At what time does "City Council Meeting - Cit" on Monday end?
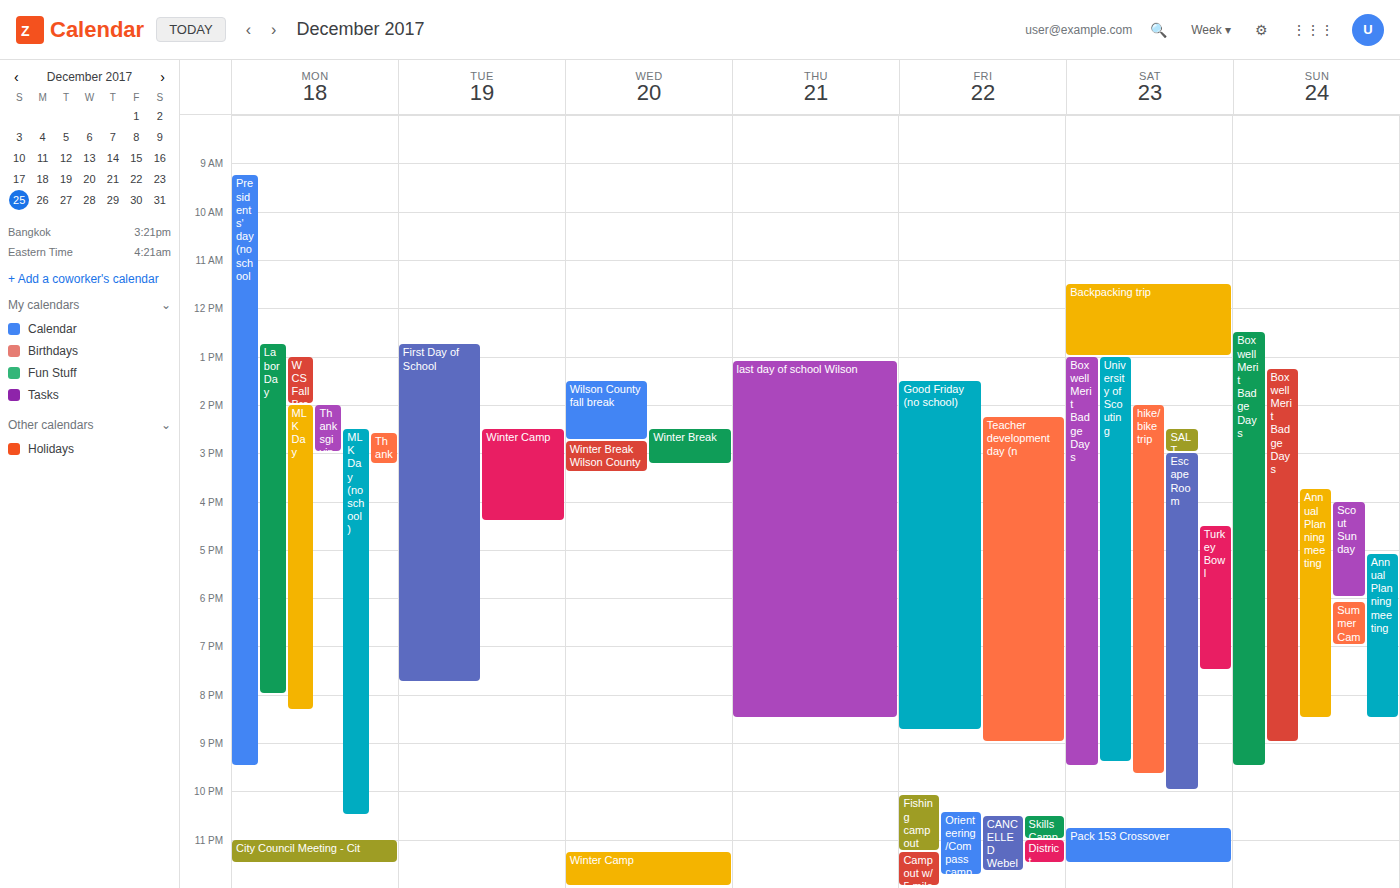
11:30 PM